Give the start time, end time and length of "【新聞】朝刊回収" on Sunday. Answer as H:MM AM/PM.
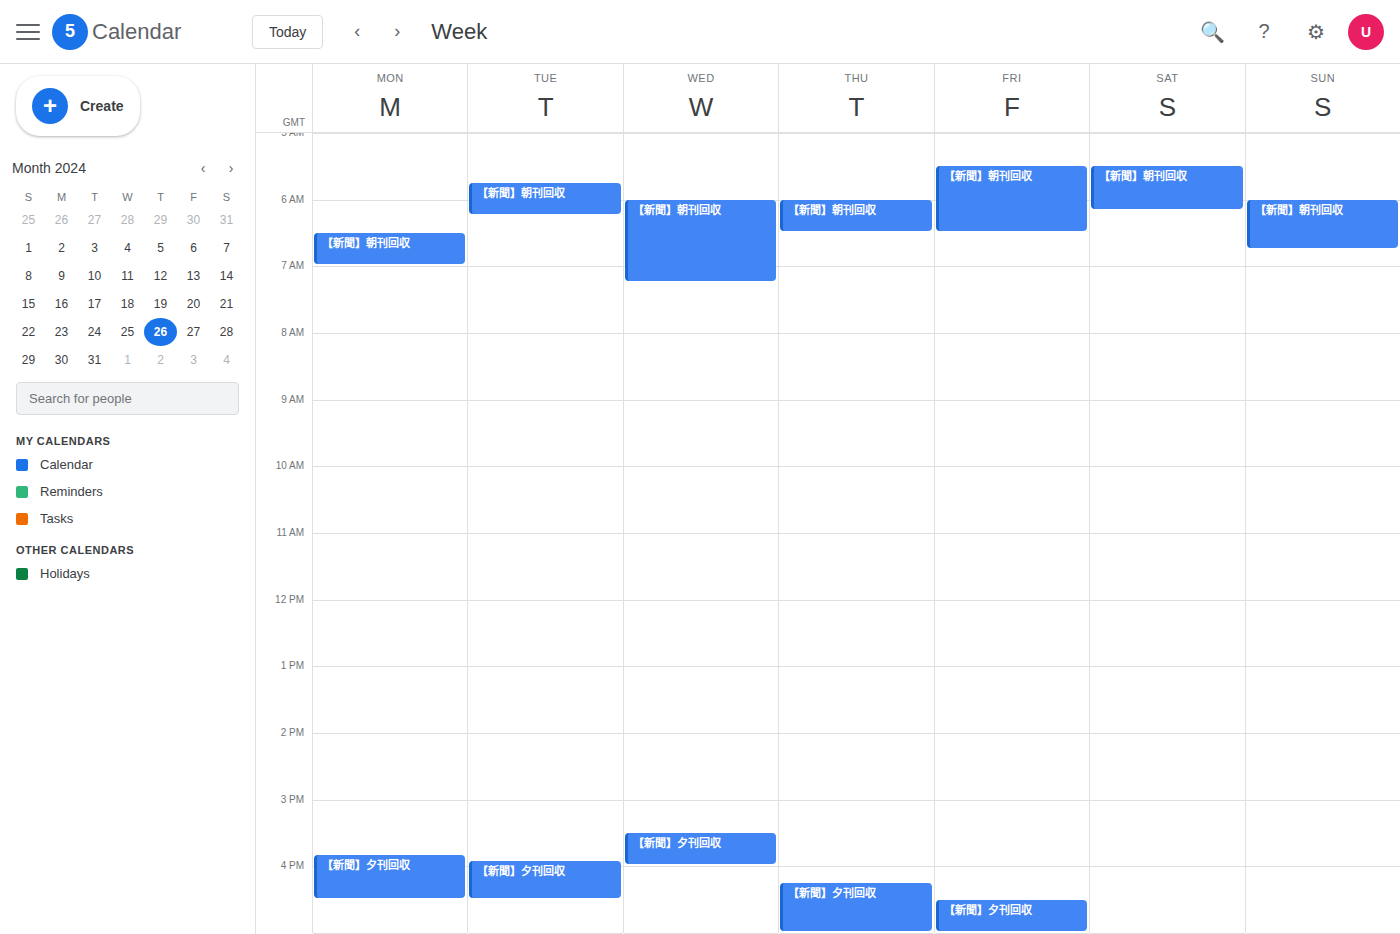
6:00 AM to 6:45 AM, 45 minutes